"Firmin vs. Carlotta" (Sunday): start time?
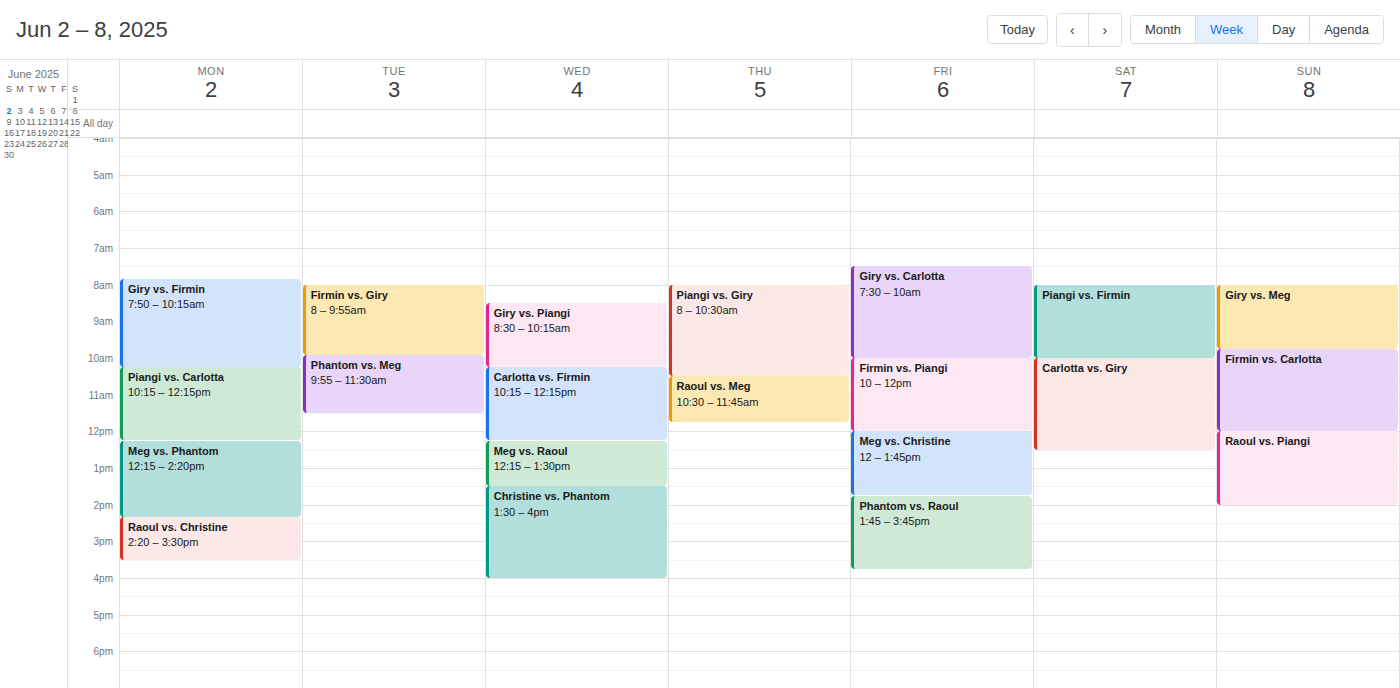
9:45 AM